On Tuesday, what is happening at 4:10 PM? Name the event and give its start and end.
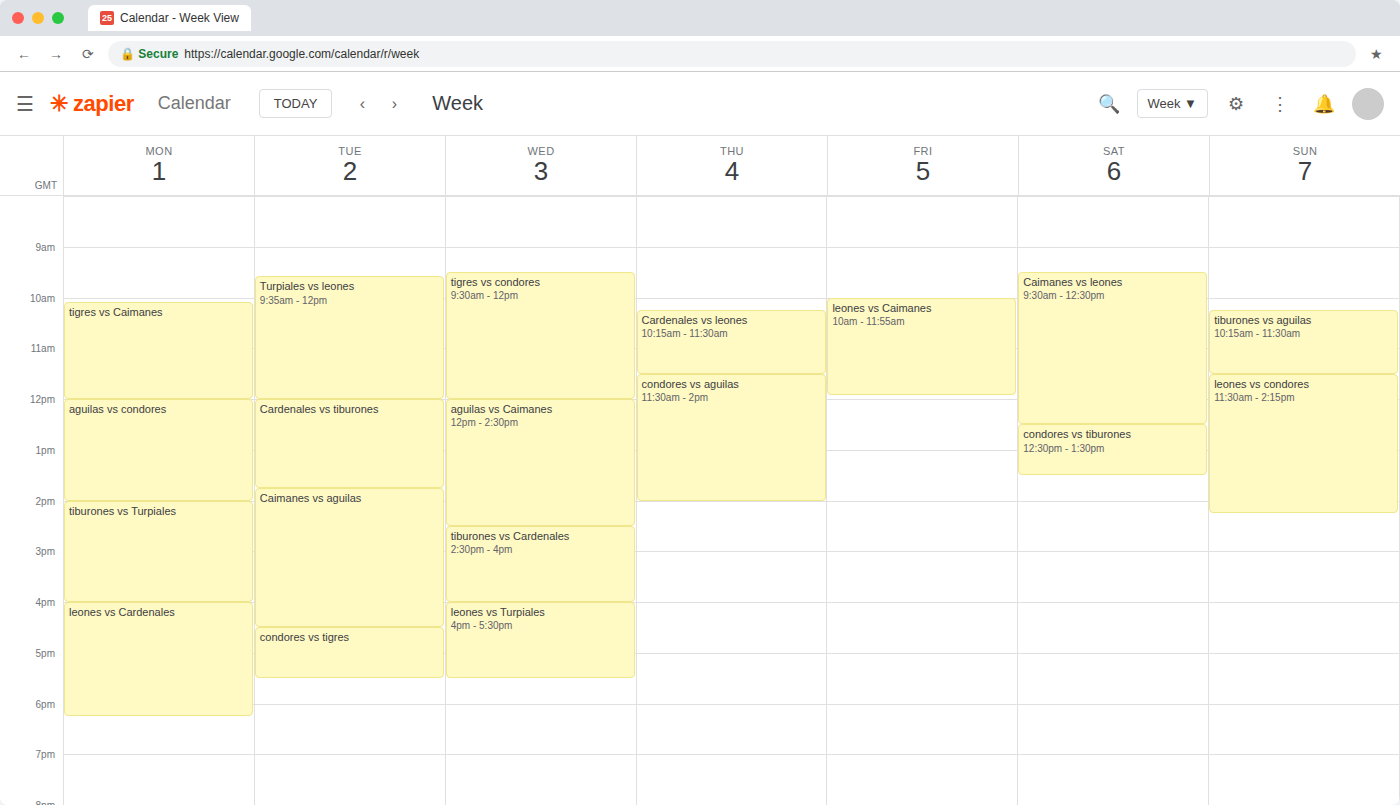
"Caimanes vs aguilas", 1:45 PM to 4:30 PM